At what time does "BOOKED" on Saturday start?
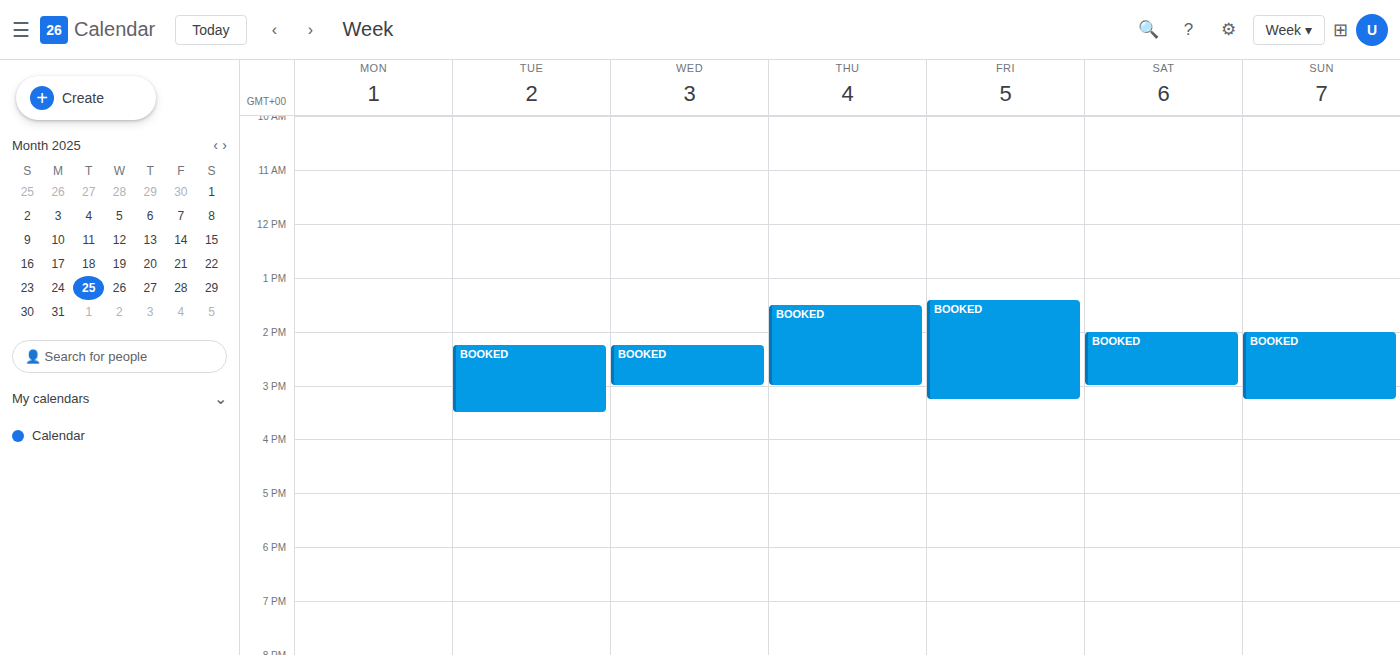
2:00 PM